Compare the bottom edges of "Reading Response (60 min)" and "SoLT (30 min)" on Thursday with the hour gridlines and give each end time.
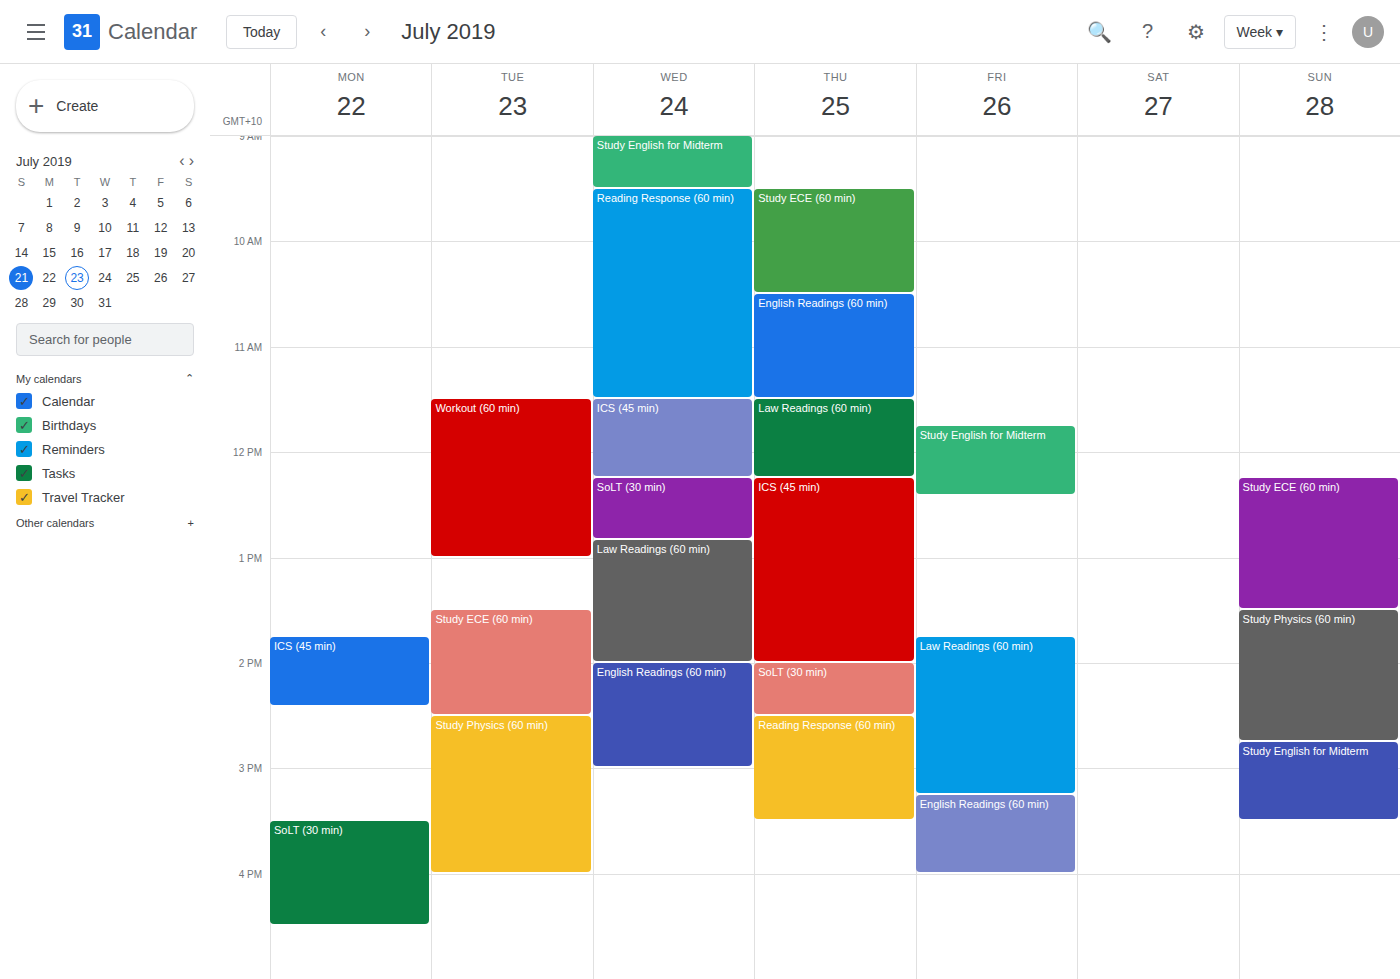
"Reading Response (60 min)": 3:30 PM, halfway between the 3 PM and 4 PM lines. "SoLT (30 min)": 2:30 PM, halfway between the 2 PM and 3 PM lines.